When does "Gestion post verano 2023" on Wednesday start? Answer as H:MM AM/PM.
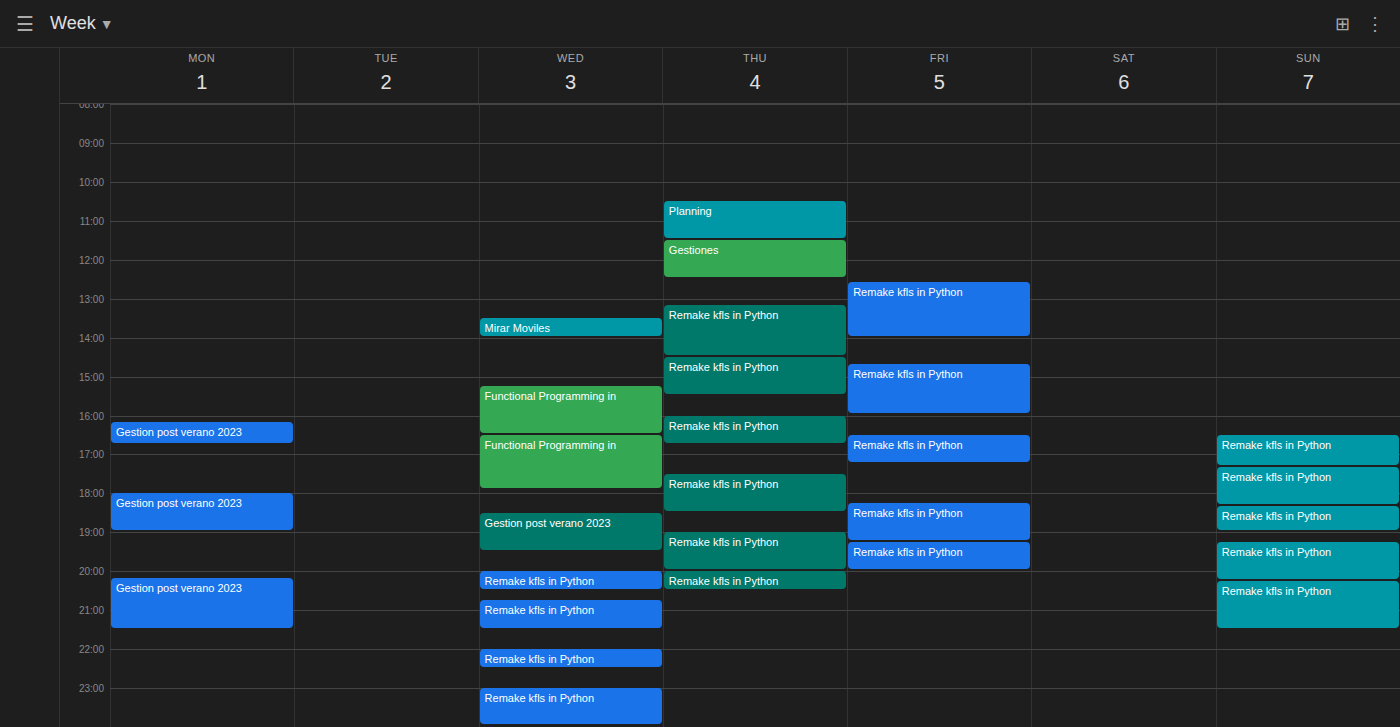
6:30 PM